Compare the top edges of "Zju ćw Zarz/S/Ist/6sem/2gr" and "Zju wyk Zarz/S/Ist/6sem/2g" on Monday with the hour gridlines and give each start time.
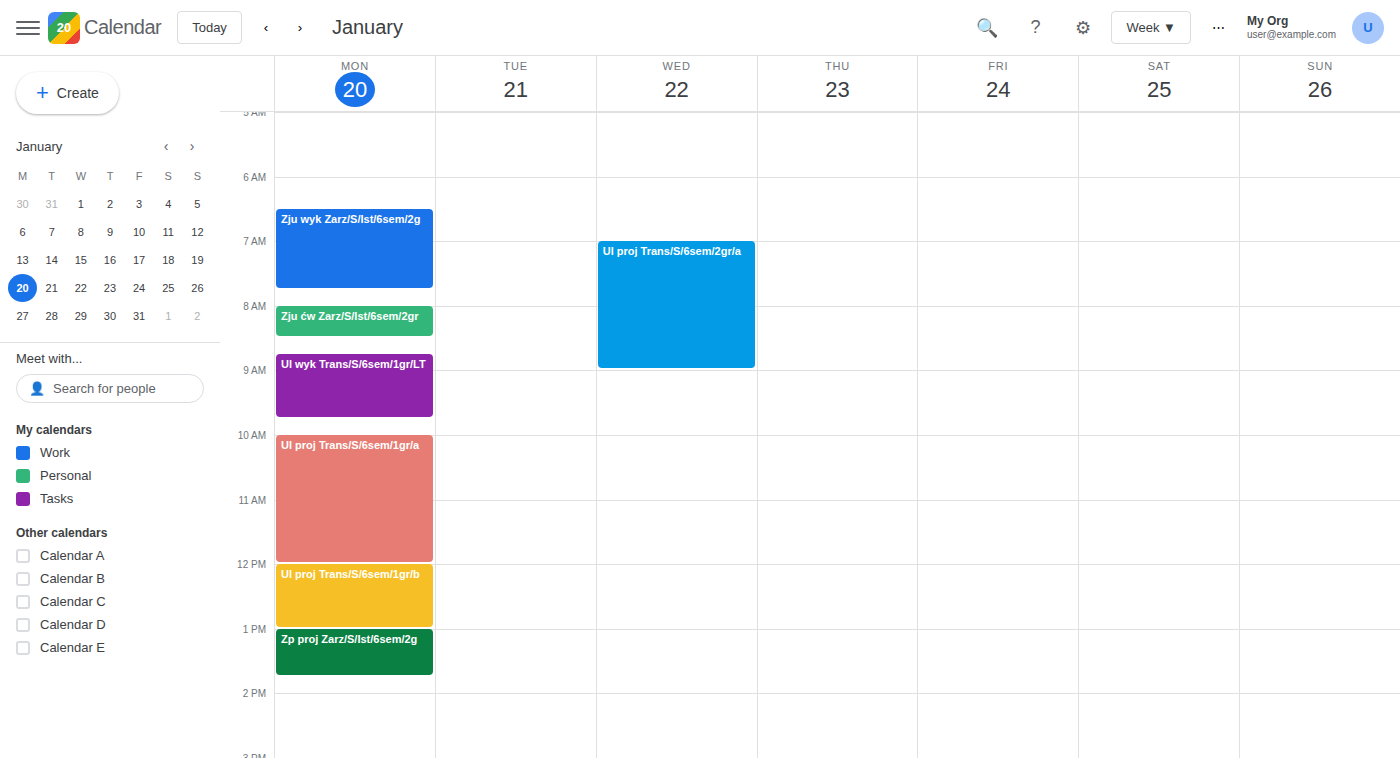
"Zju ćw Zarz/S/Ist/6sem/2gr": 8:00 AM, exactly on the 8 AM line. "Zju wyk Zarz/S/Ist/6sem/2g": 6:30 AM, halfway between the 6 AM and 7 AM lines.